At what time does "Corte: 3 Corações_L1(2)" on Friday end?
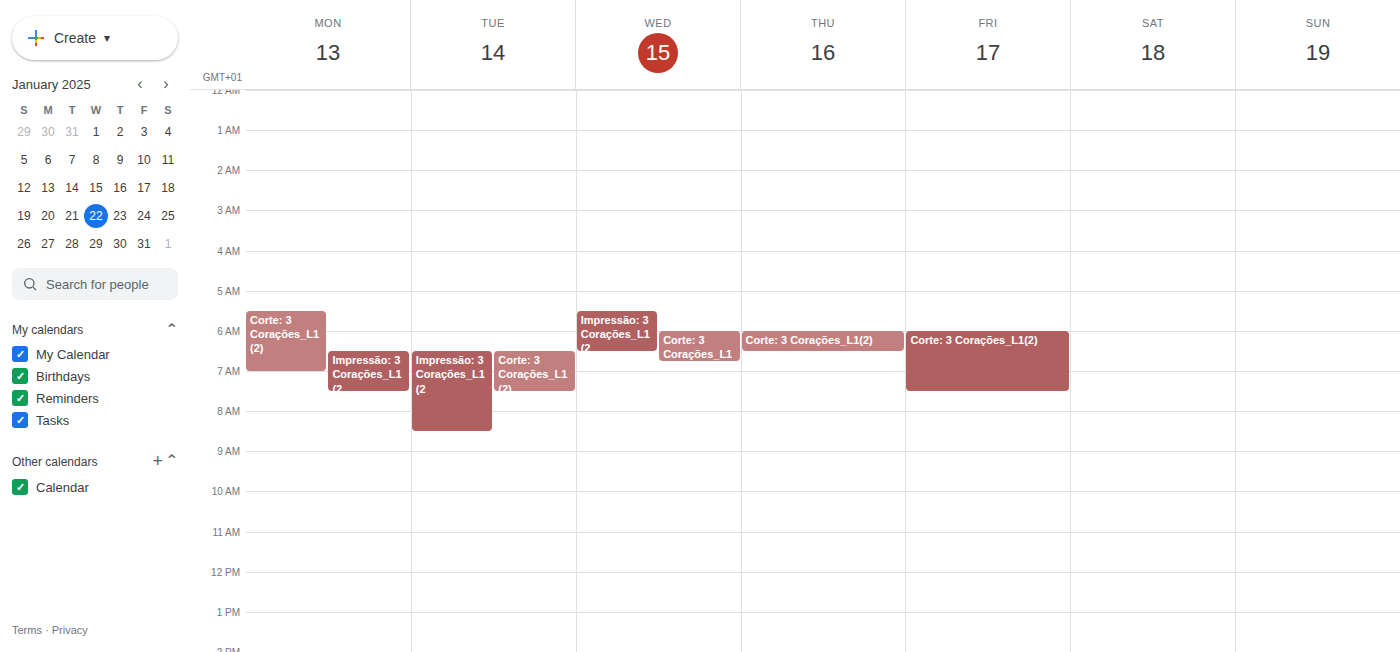
7:30 AM